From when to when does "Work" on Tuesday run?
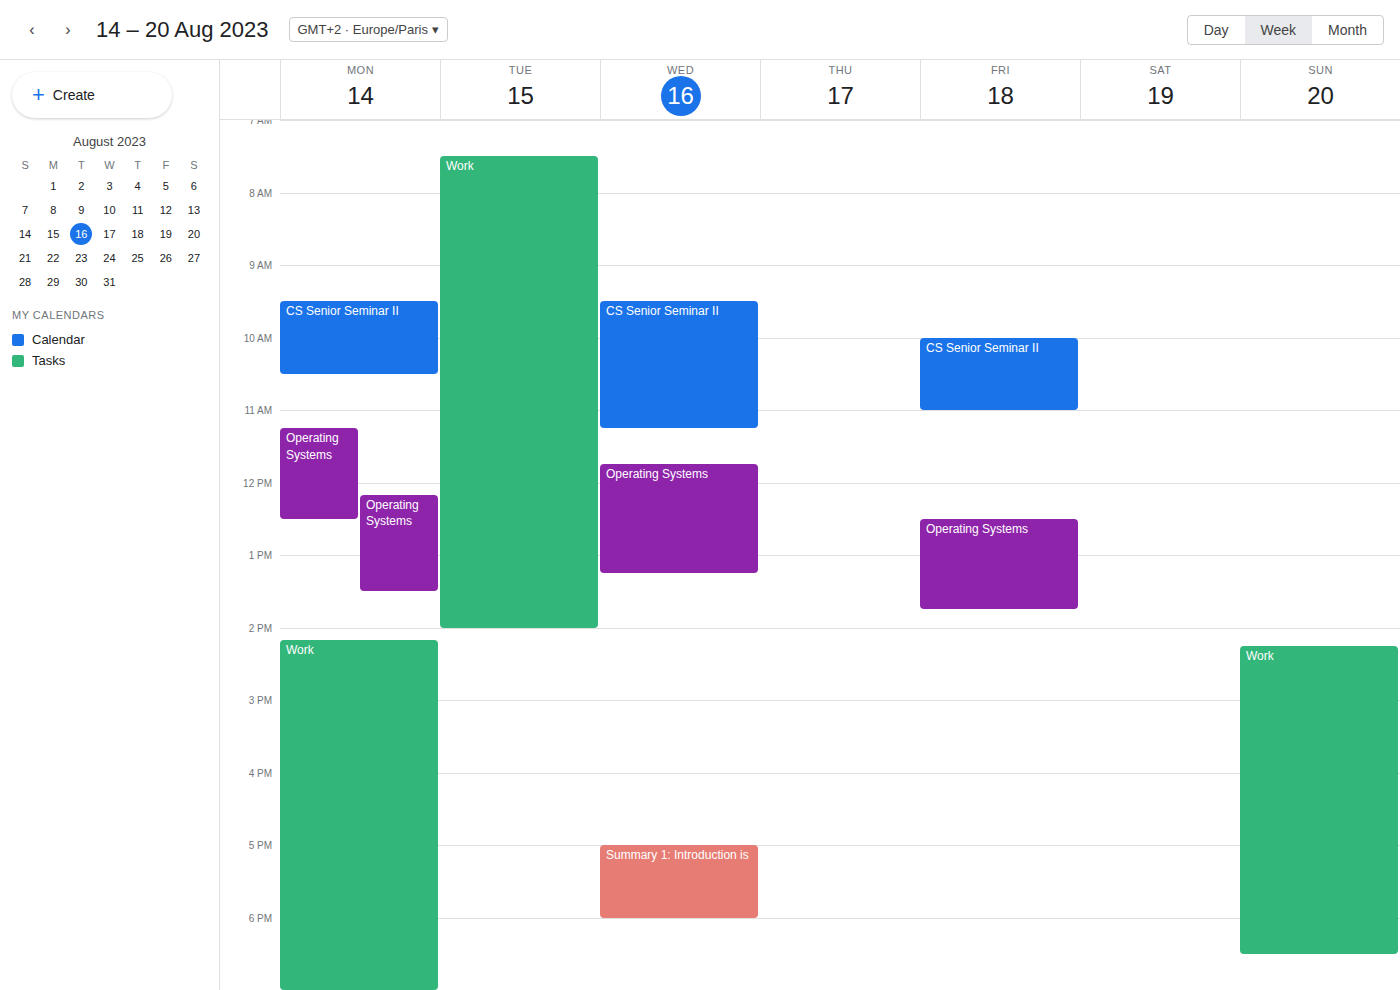
7:30 AM to 2:00 PM